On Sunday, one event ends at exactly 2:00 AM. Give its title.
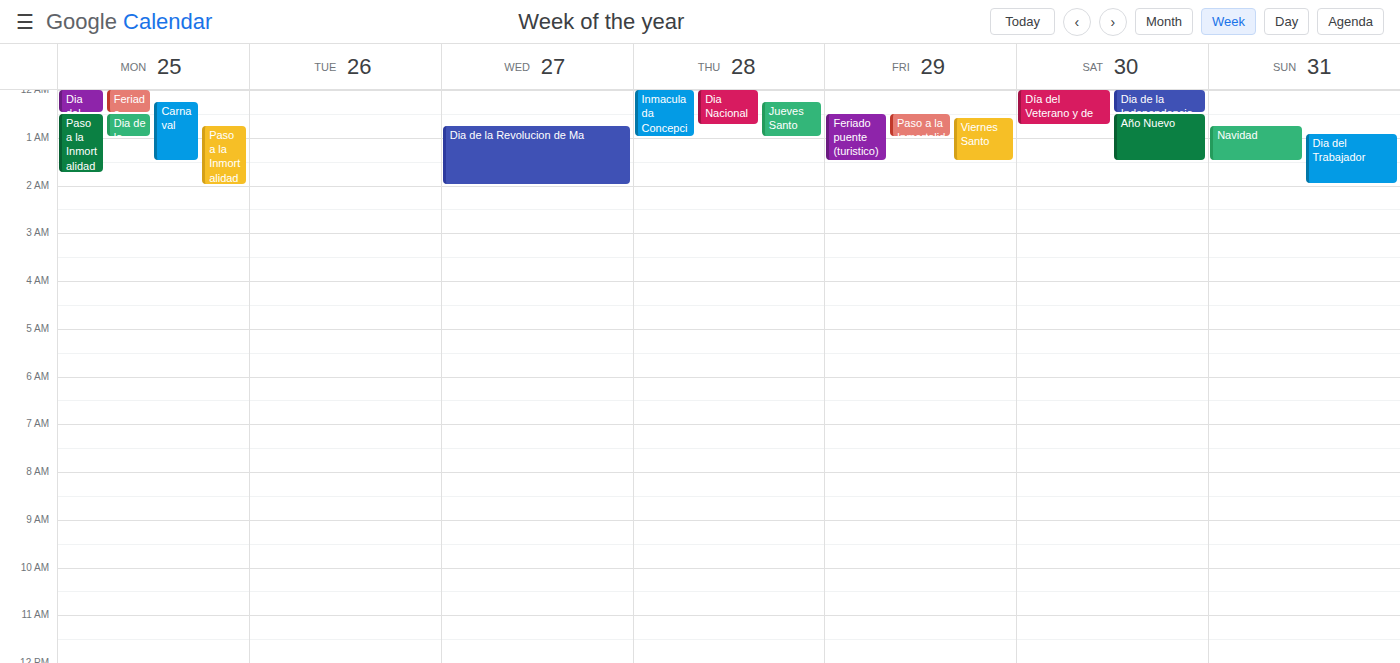
"Dia del Trabajador"